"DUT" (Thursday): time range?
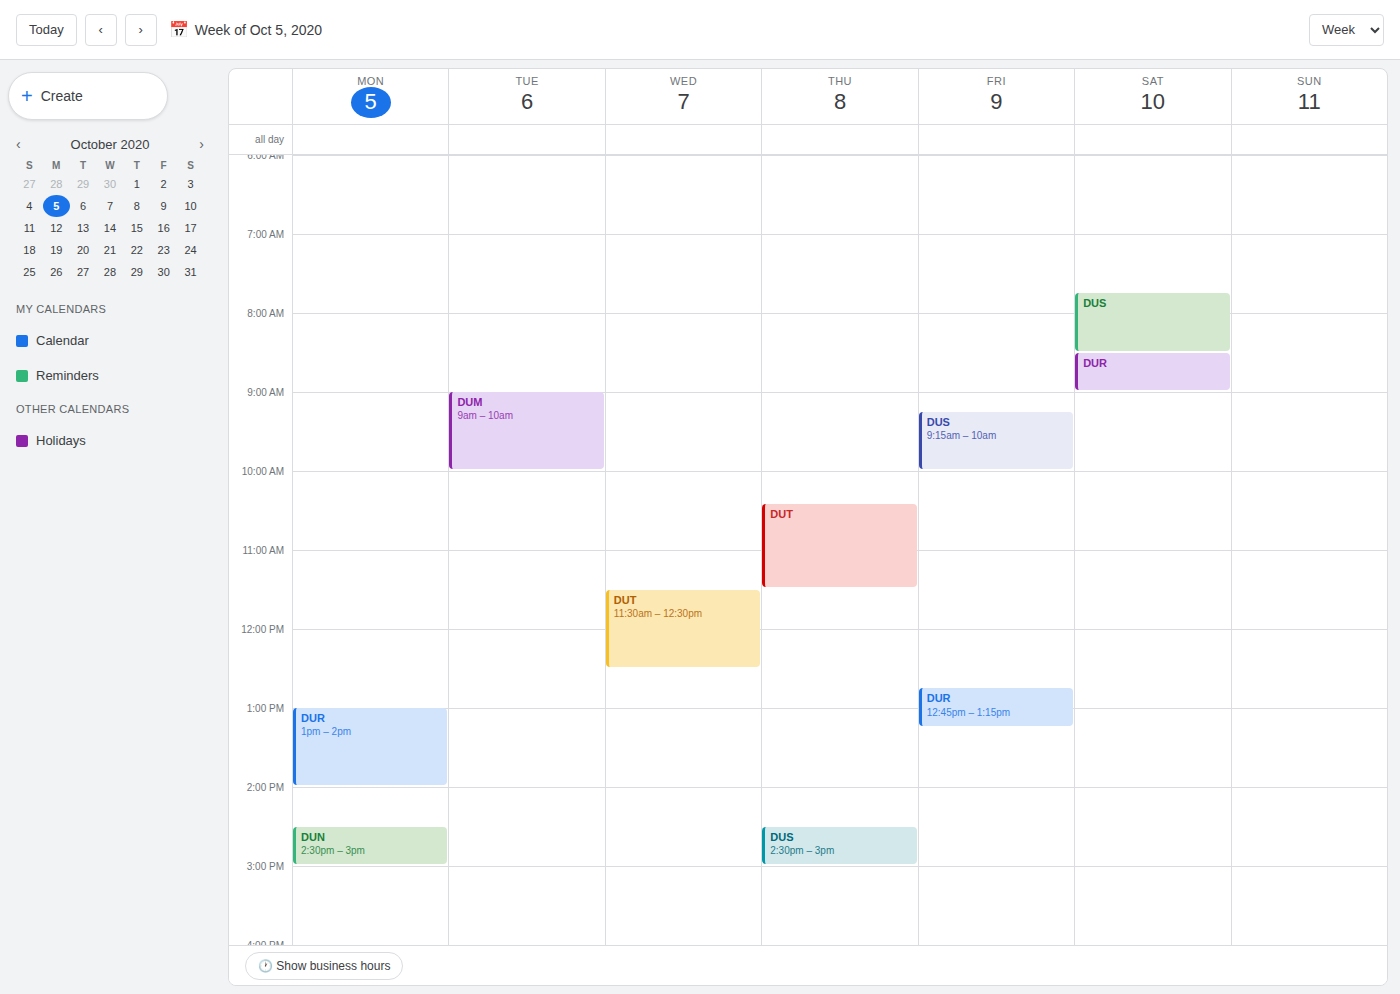
10:25 AM to 11:30 AM